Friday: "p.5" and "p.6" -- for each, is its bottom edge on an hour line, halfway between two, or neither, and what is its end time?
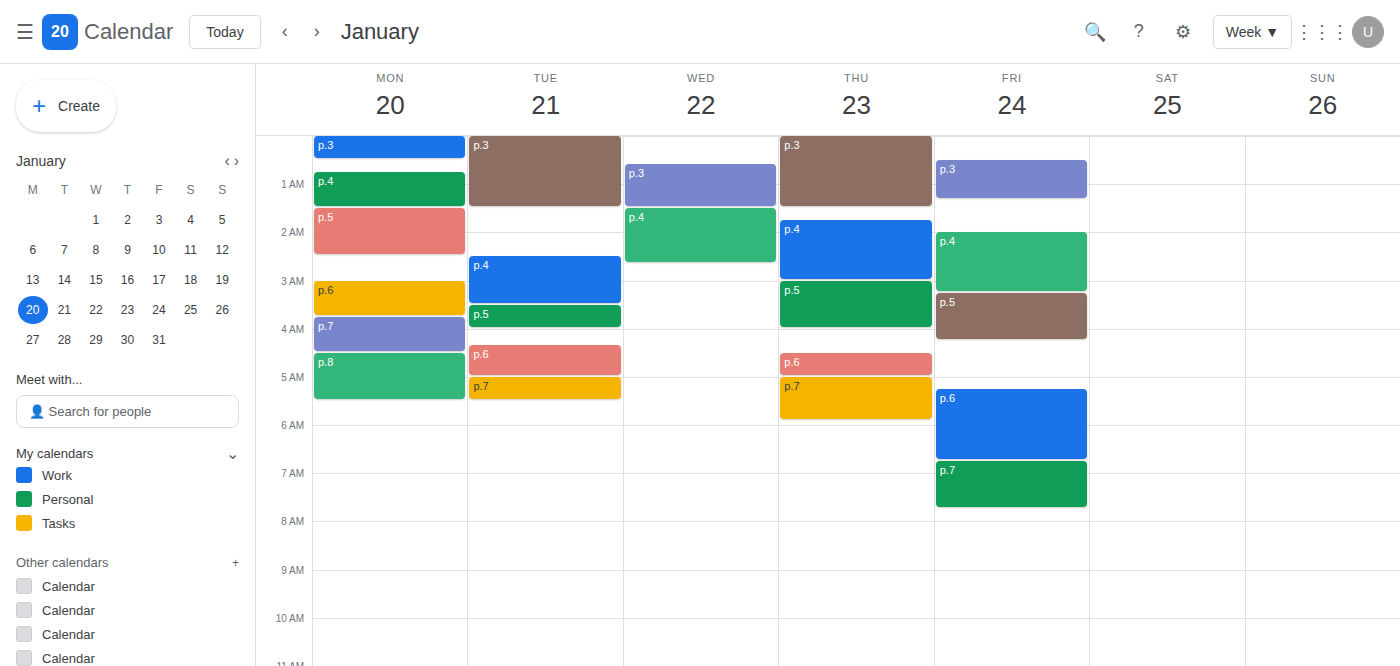
"p.5": 04:15, neither: a quarter of the way from the 04:00 line to the 05:00 line. "p.6": 06:45, neither: three quarters of the way from the 06:00 line to the 07:00 line.